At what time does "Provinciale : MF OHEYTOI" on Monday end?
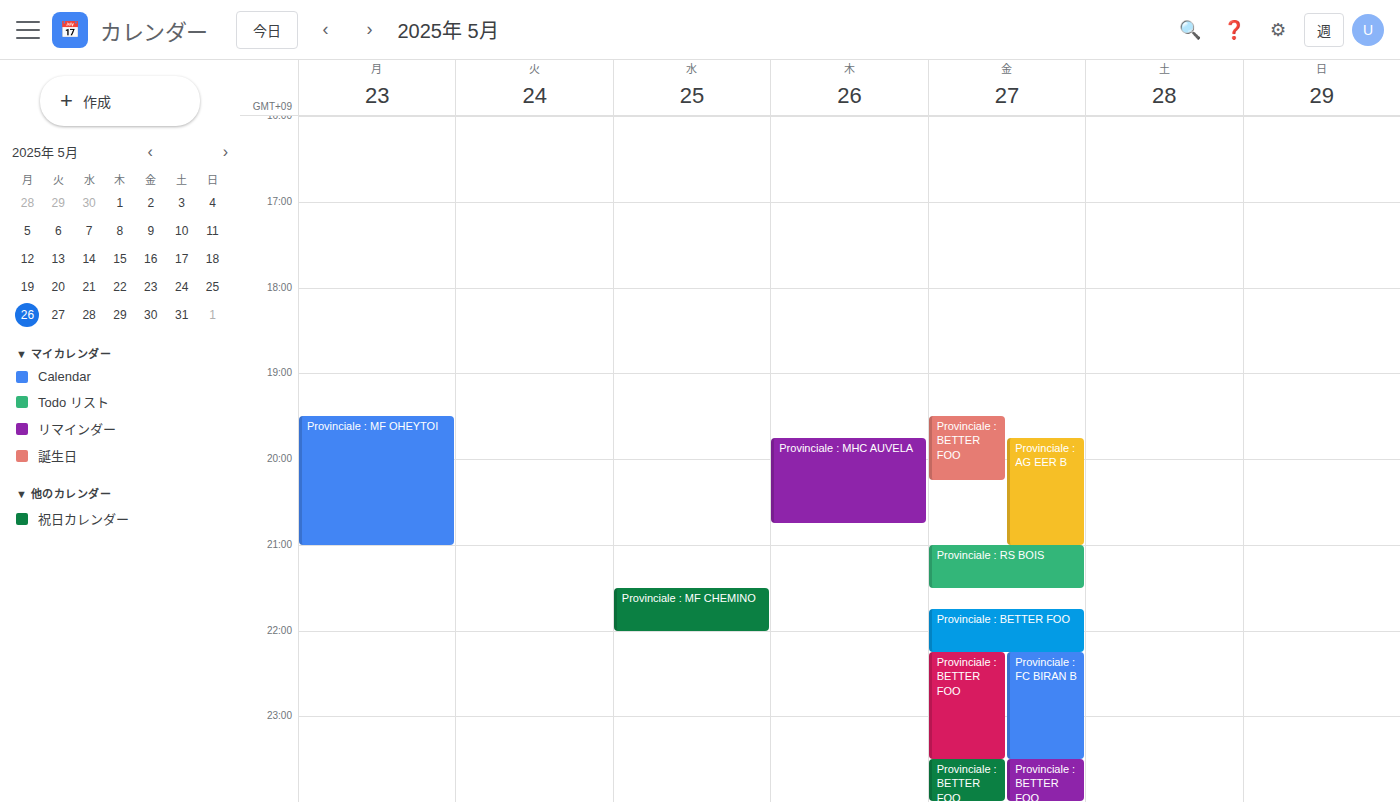
9:00 PM